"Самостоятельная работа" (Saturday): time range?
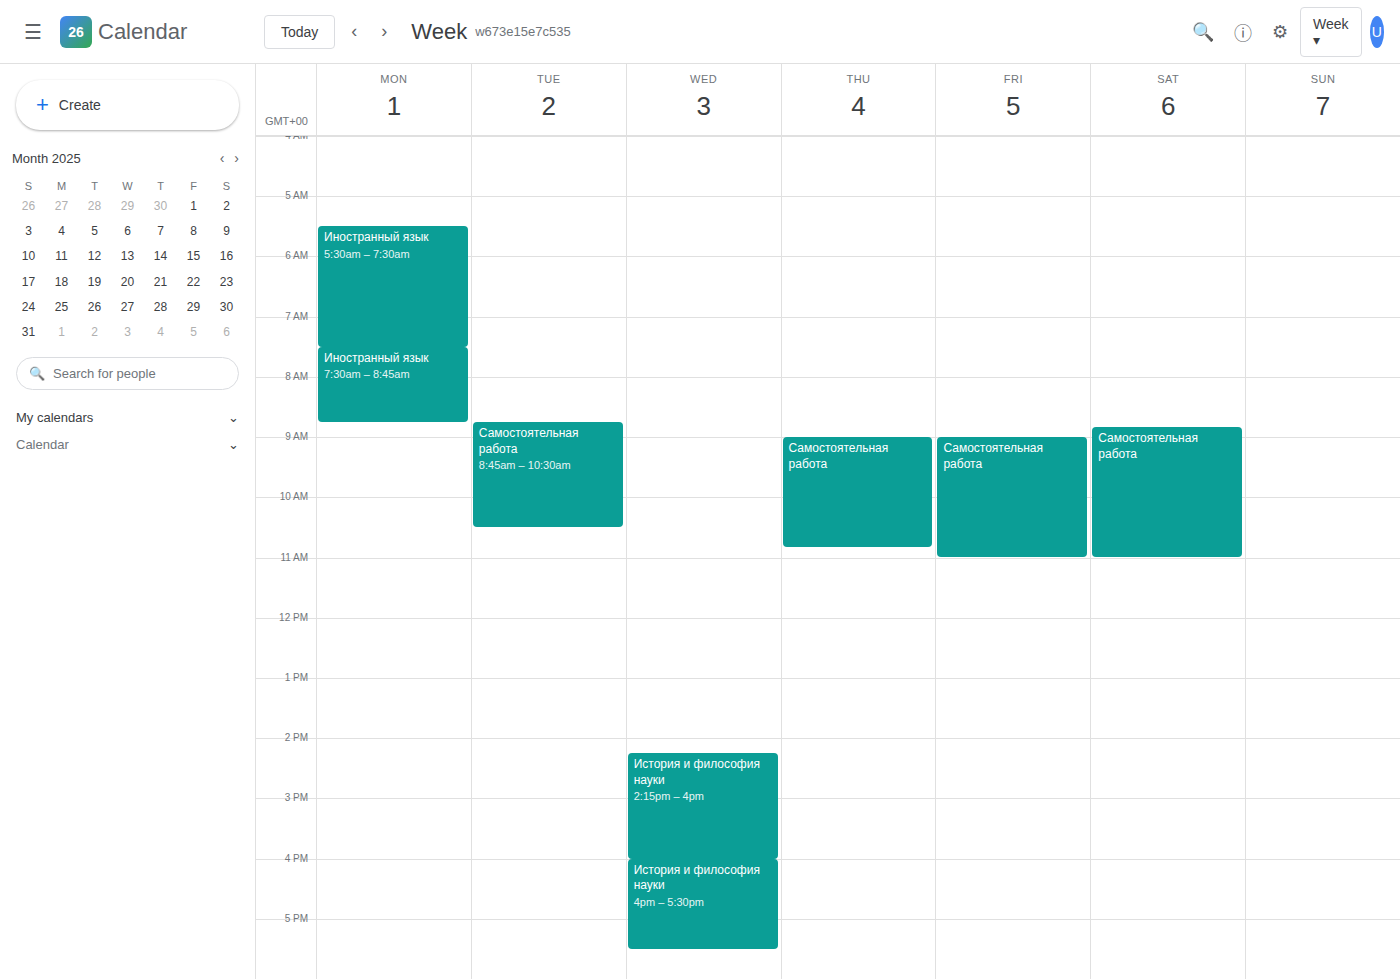
08:50 to 11:00